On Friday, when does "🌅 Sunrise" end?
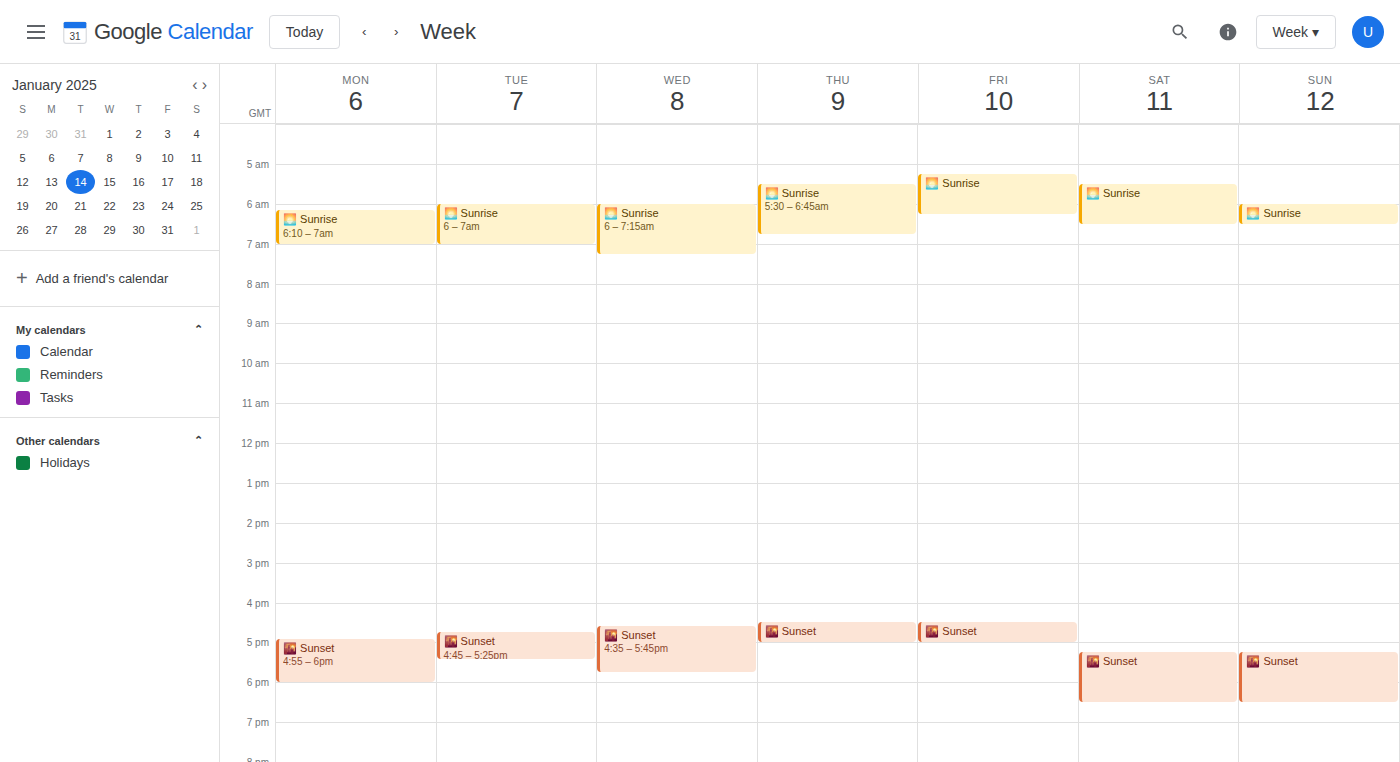
6:15 AM